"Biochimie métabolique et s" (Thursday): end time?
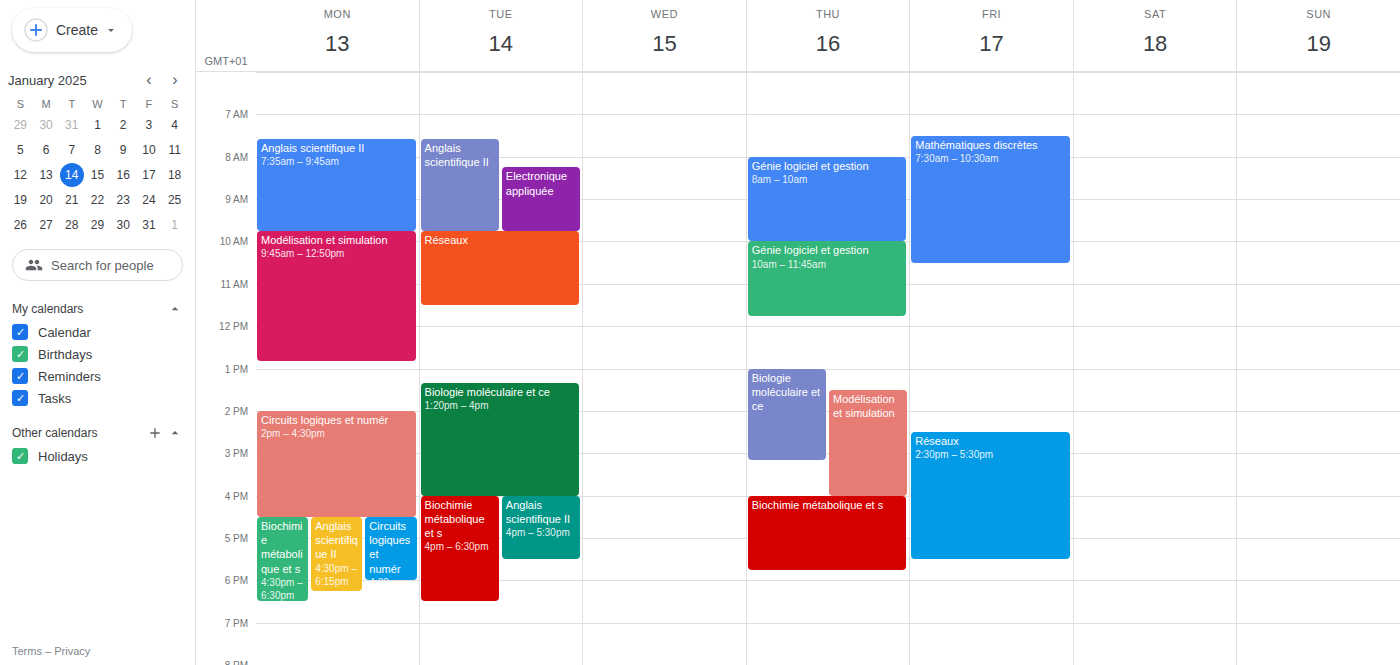
5:45 PM